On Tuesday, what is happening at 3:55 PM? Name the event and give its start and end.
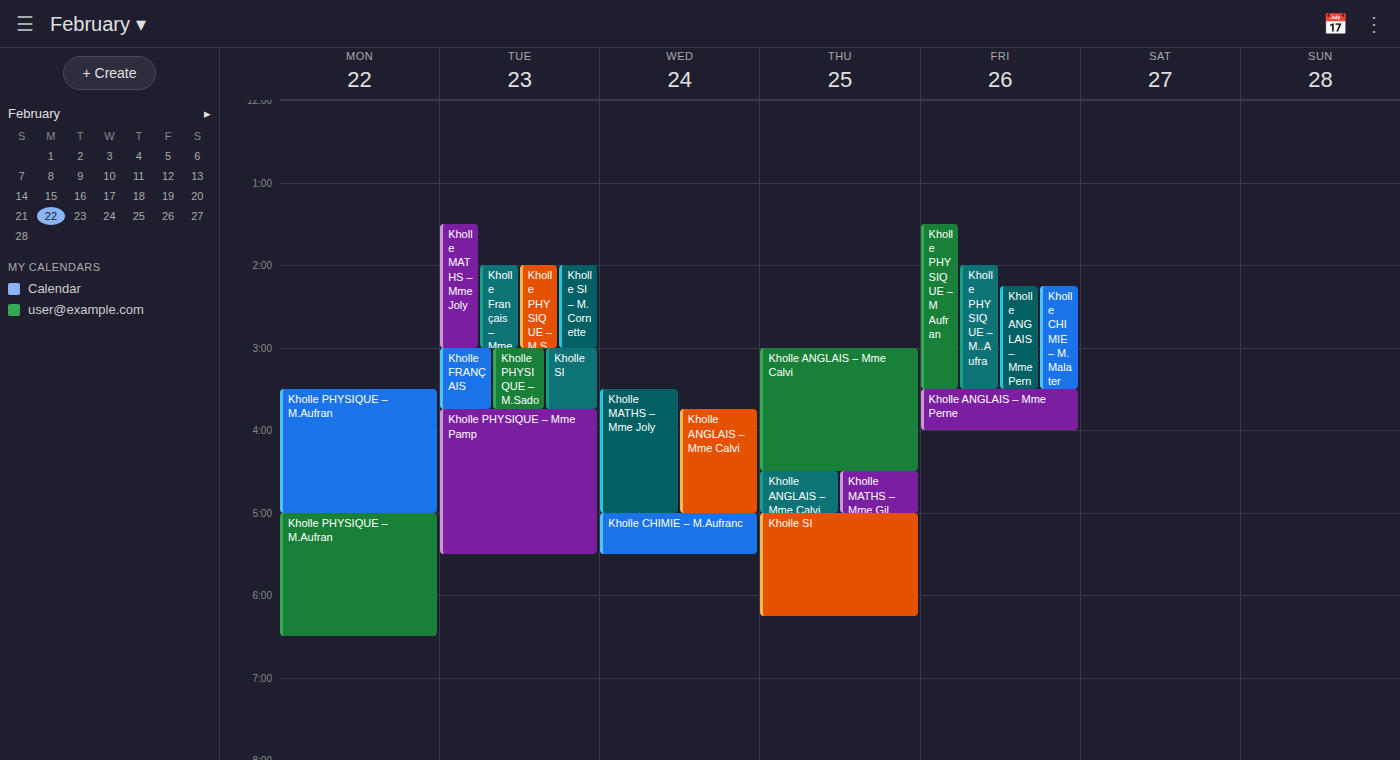
"Kholle PHYSIQUE – Mme Pamp", 3:45 PM to 5:30 PM